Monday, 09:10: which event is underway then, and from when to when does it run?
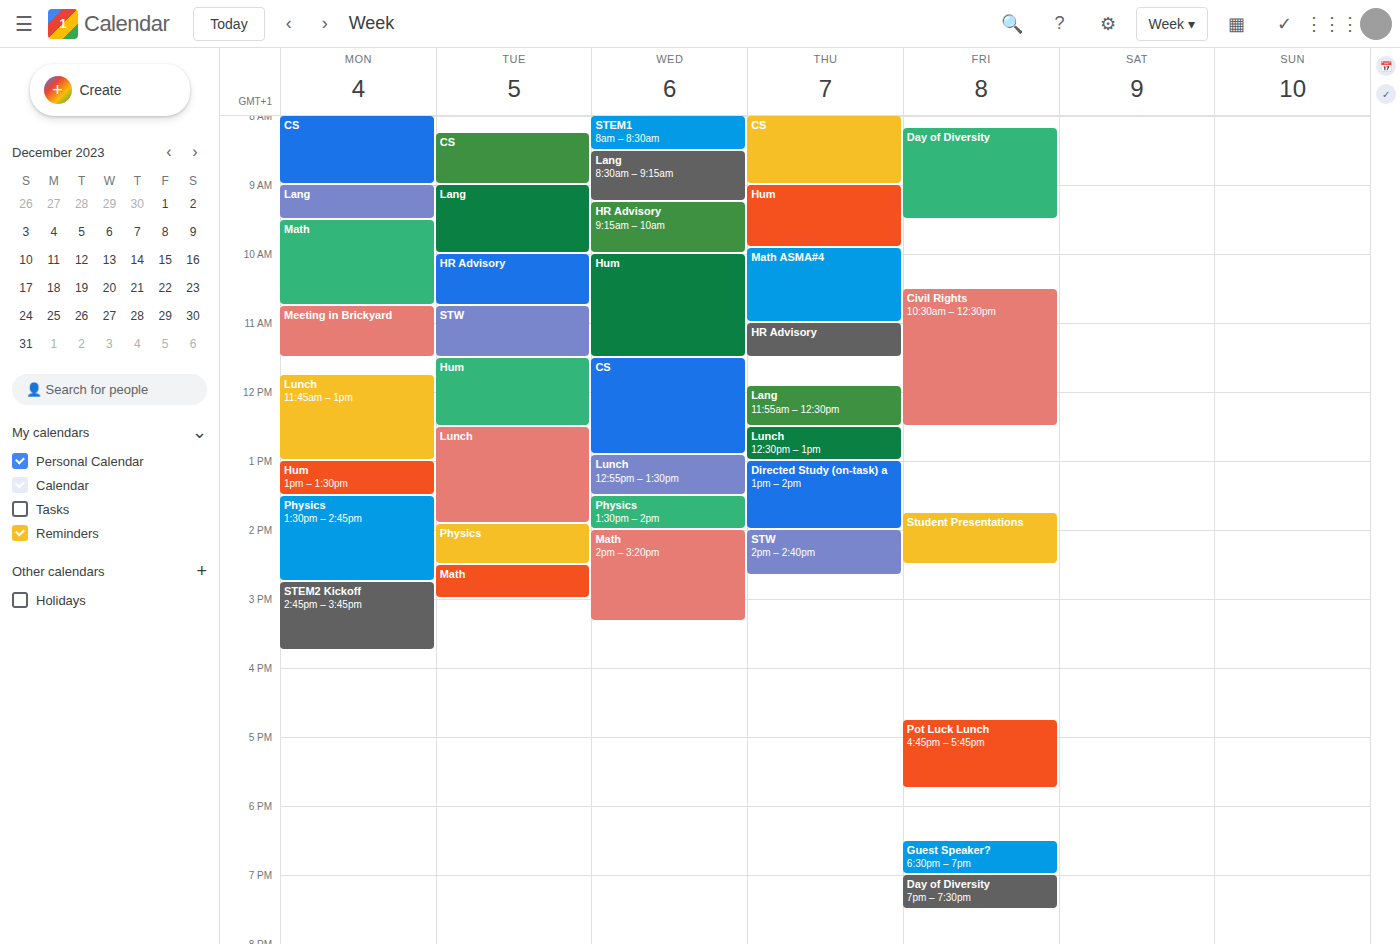
"Lang", 09:00 to 09:30